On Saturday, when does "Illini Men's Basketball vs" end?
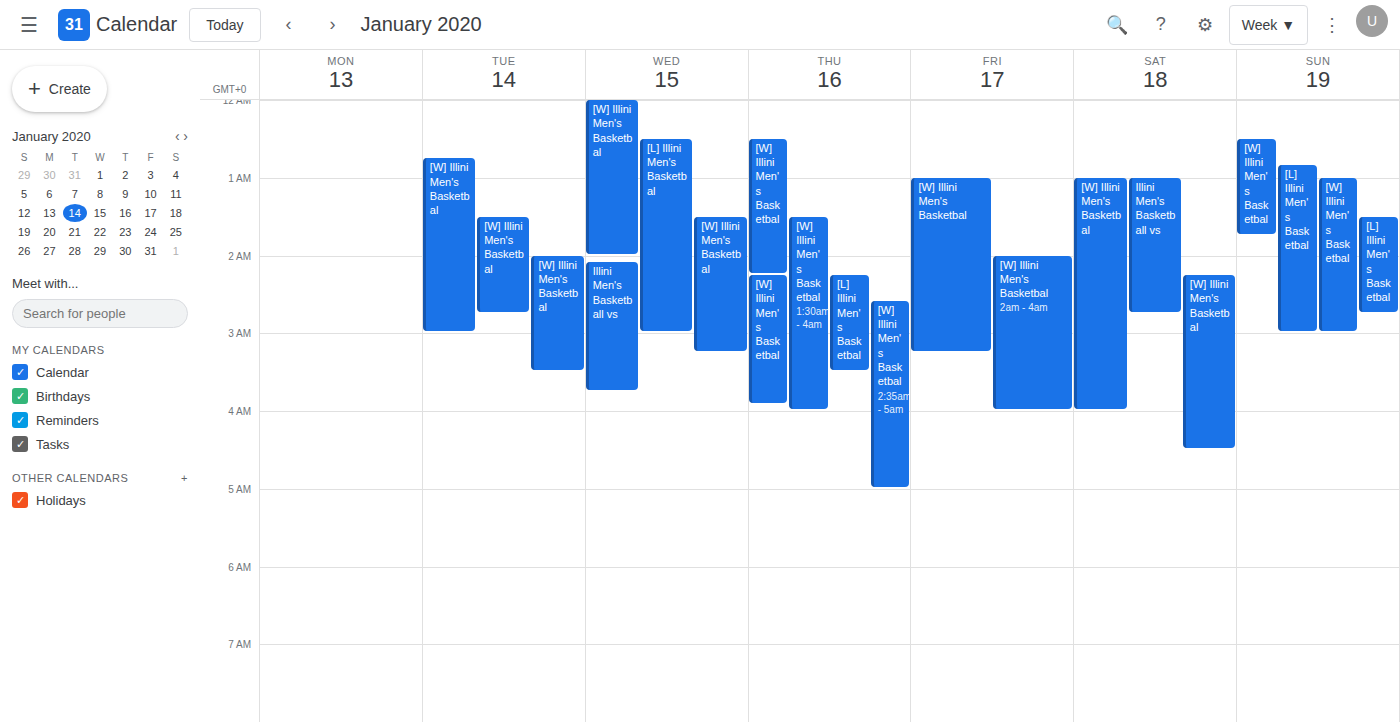
2:45 AM